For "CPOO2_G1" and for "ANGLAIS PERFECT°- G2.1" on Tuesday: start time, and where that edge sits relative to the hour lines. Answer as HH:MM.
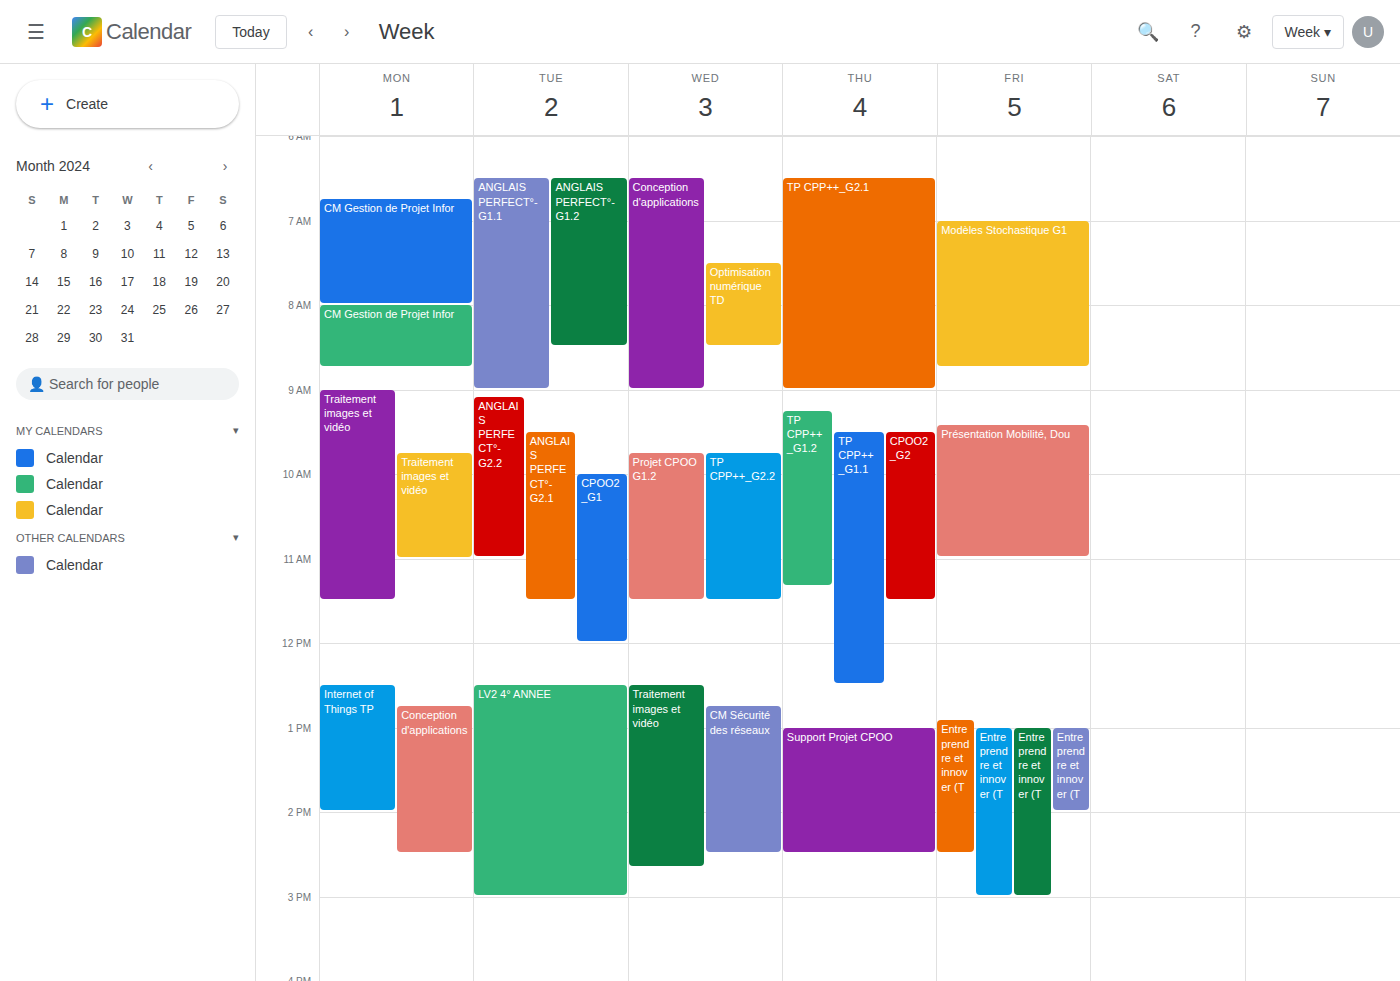
"CPOO2_G1": 10:00, exactly on the 10:00 line. "ANGLAIS PERFECT°- G2.1": 09:30, halfway between the 09:00 and 10:00 lines.